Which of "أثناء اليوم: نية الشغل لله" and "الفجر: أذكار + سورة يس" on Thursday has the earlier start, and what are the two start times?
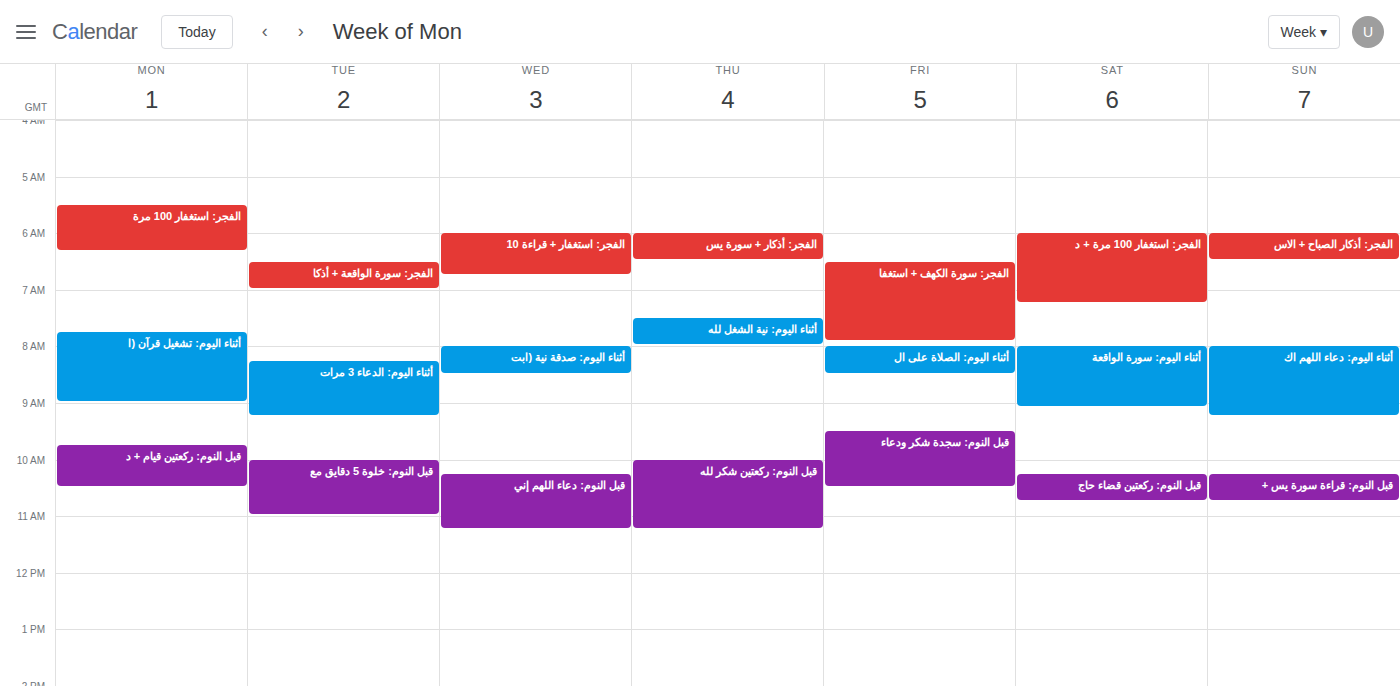
"الفجر: أذكار + سورة يس" 06:00; "أثناء اليوم: نية الشغل لله" 07:30.